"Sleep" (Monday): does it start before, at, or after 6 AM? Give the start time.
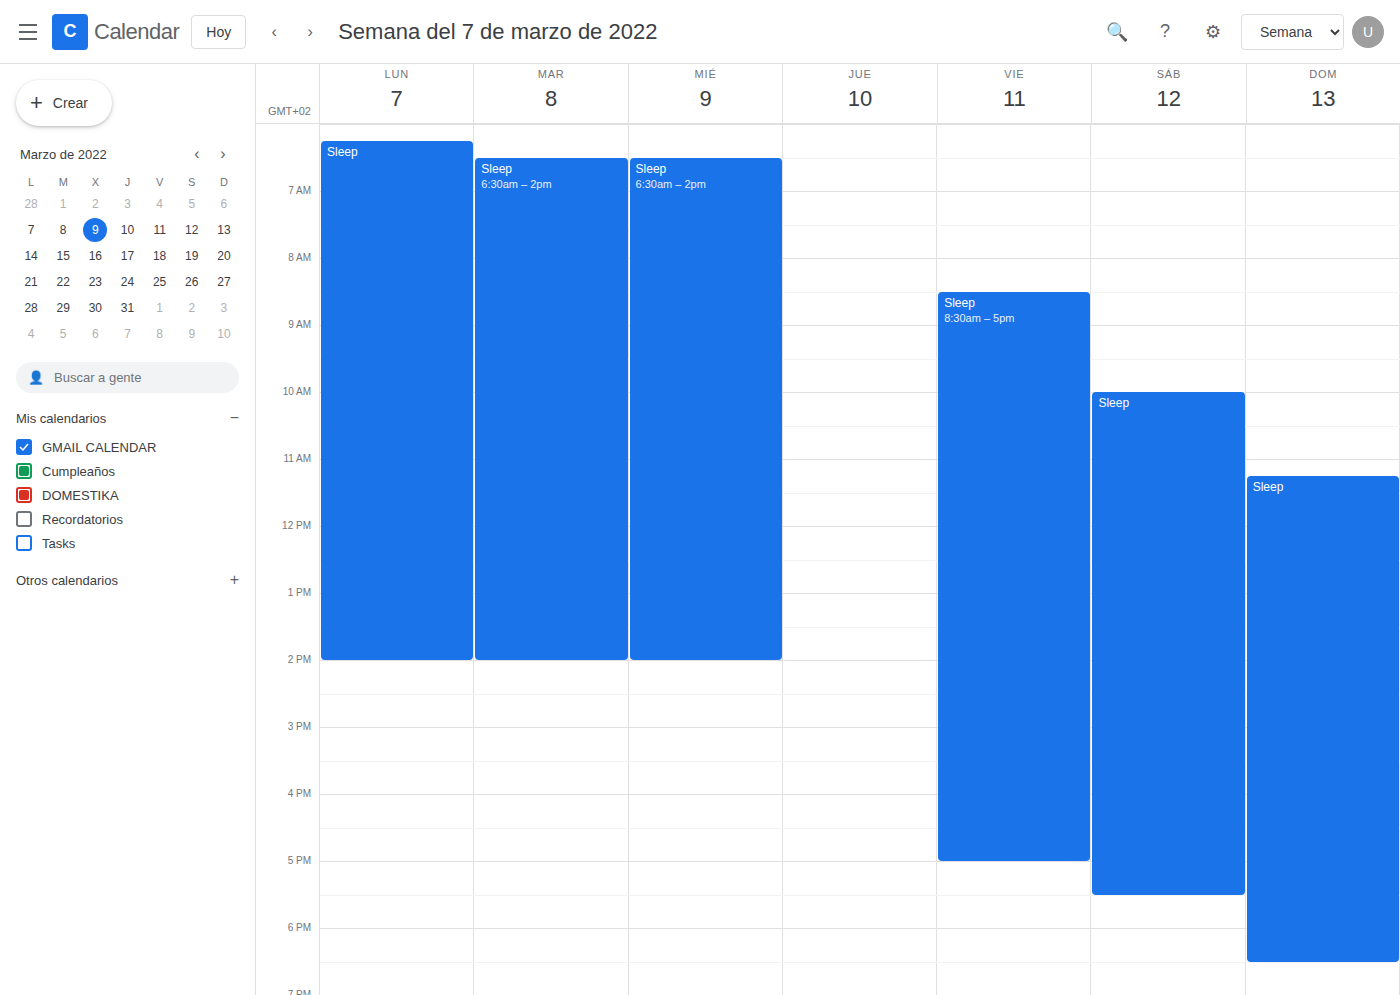
6:15 AM -- after 6 AM, 15 minutes below the 6 AM line.